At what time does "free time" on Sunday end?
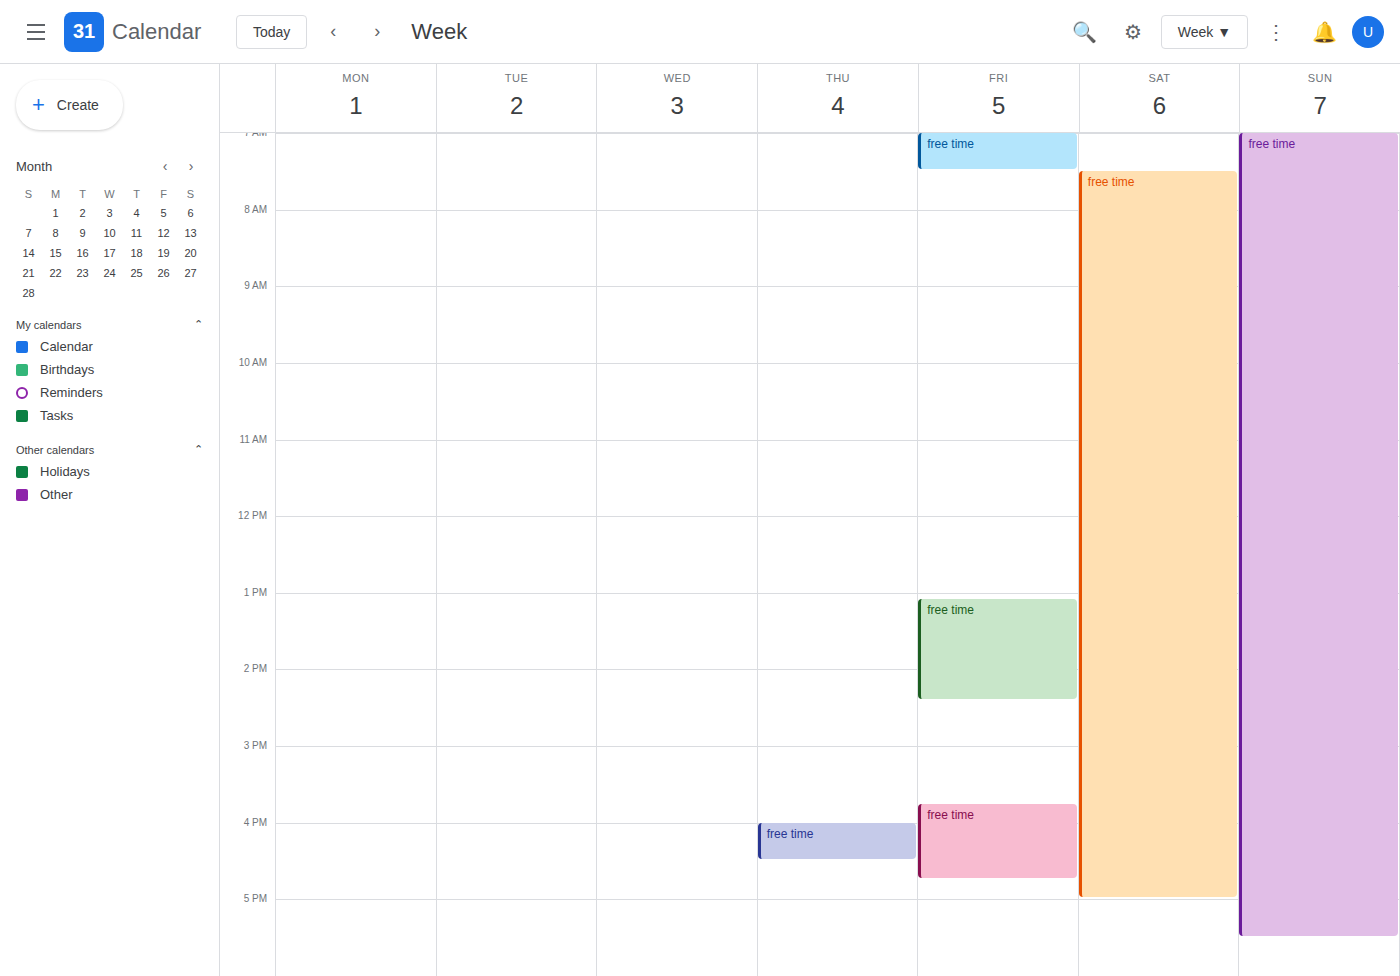
5:30 PM